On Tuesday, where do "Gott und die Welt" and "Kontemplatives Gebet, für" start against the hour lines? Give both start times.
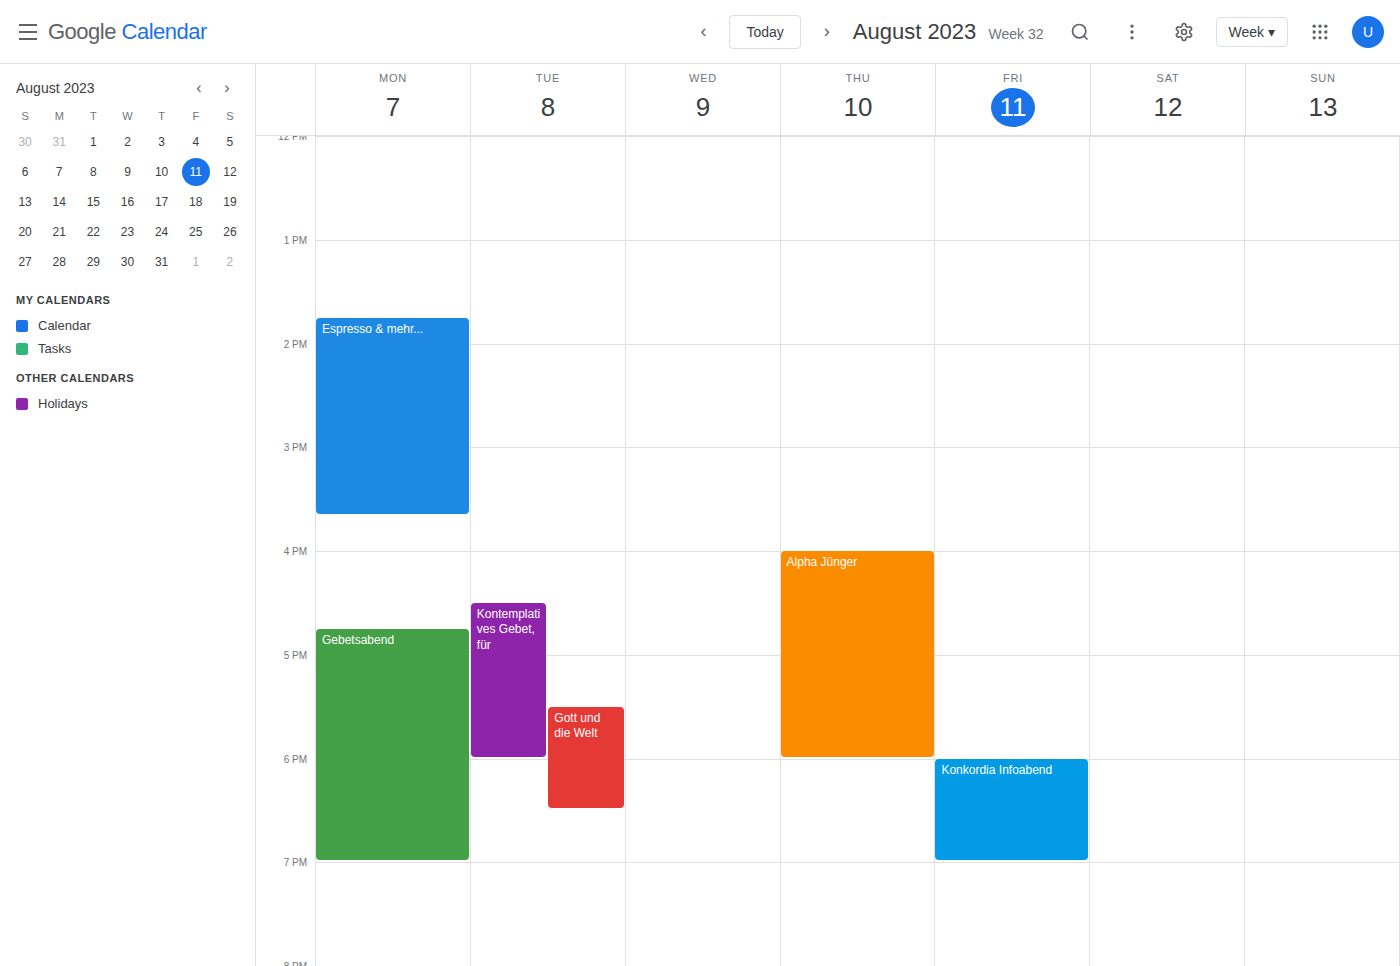
"Gott und die Welt": 5:30 PM, halfway between the 5 PM and 6 PM lines. "Kontemplatives Gebet, für": 4:30 PM, halfway between the 4 PM and 5 PM lines.